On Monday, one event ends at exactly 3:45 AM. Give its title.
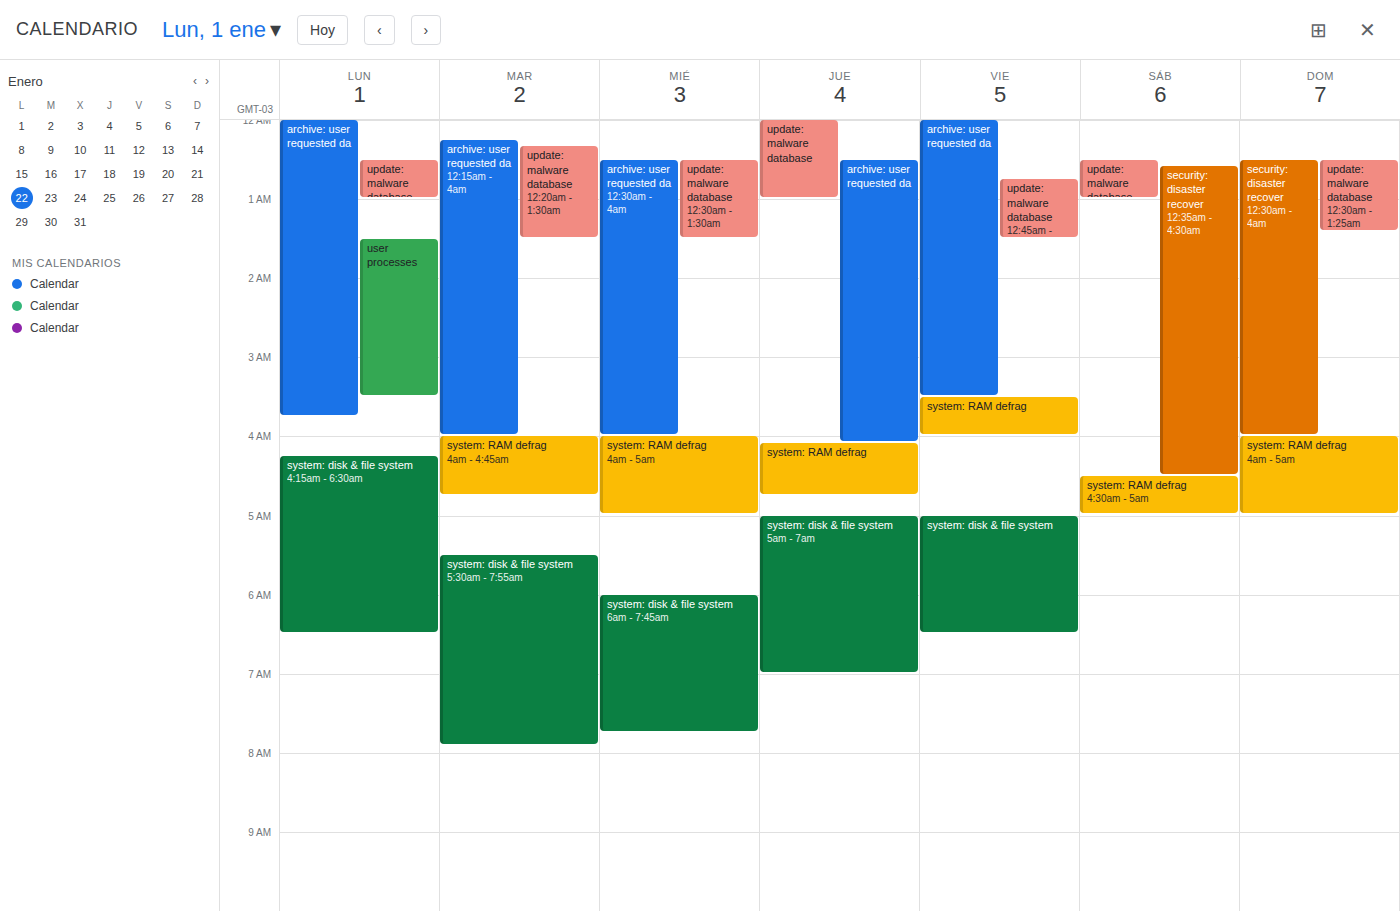
"archive: user requested da"